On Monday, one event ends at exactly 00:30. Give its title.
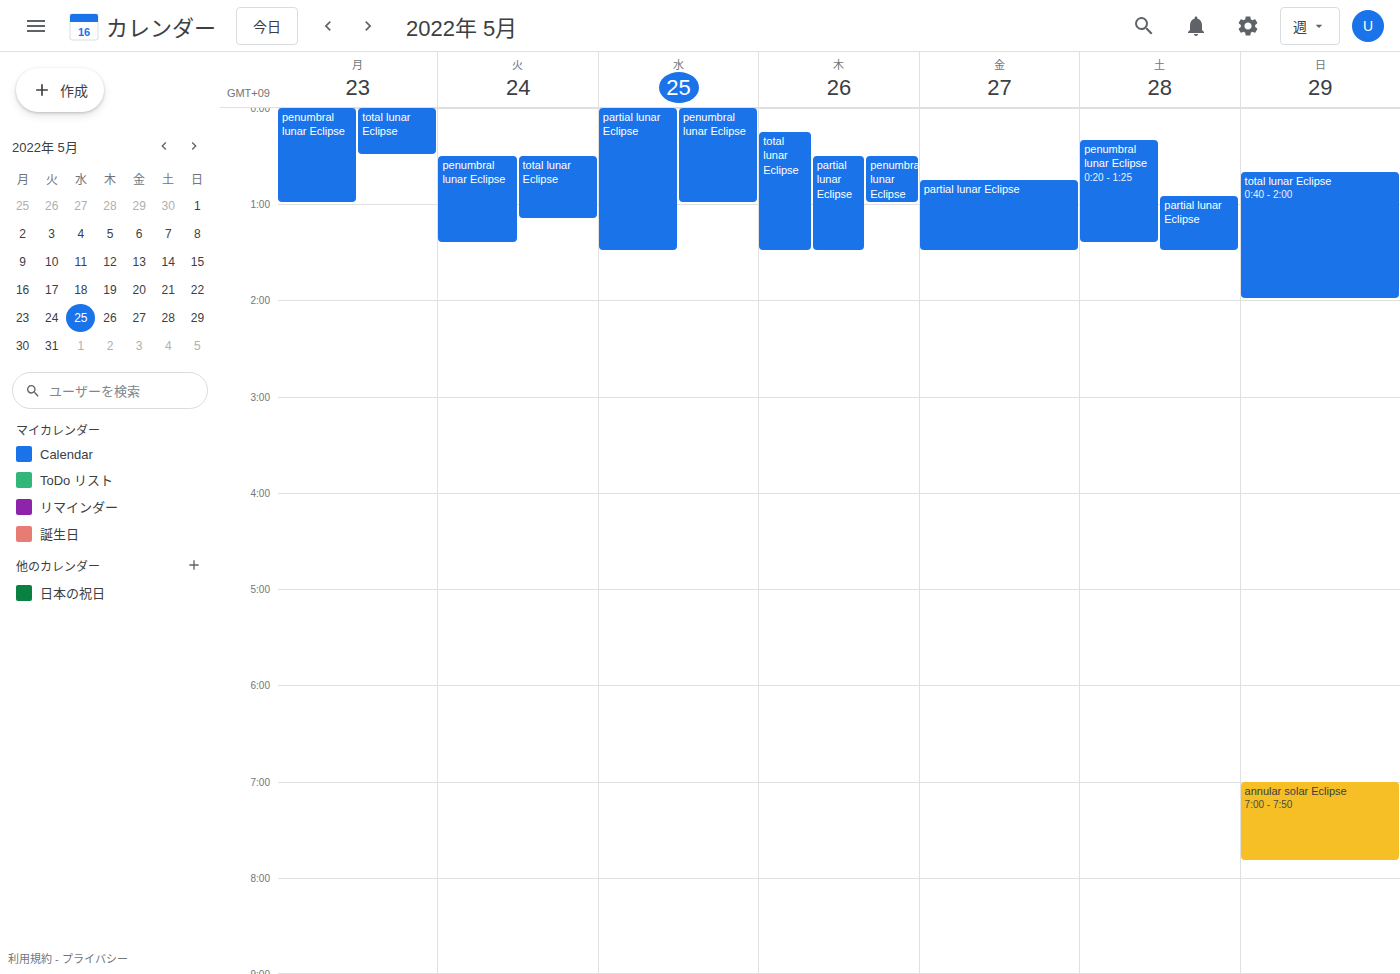
"total lunar Eclipse"